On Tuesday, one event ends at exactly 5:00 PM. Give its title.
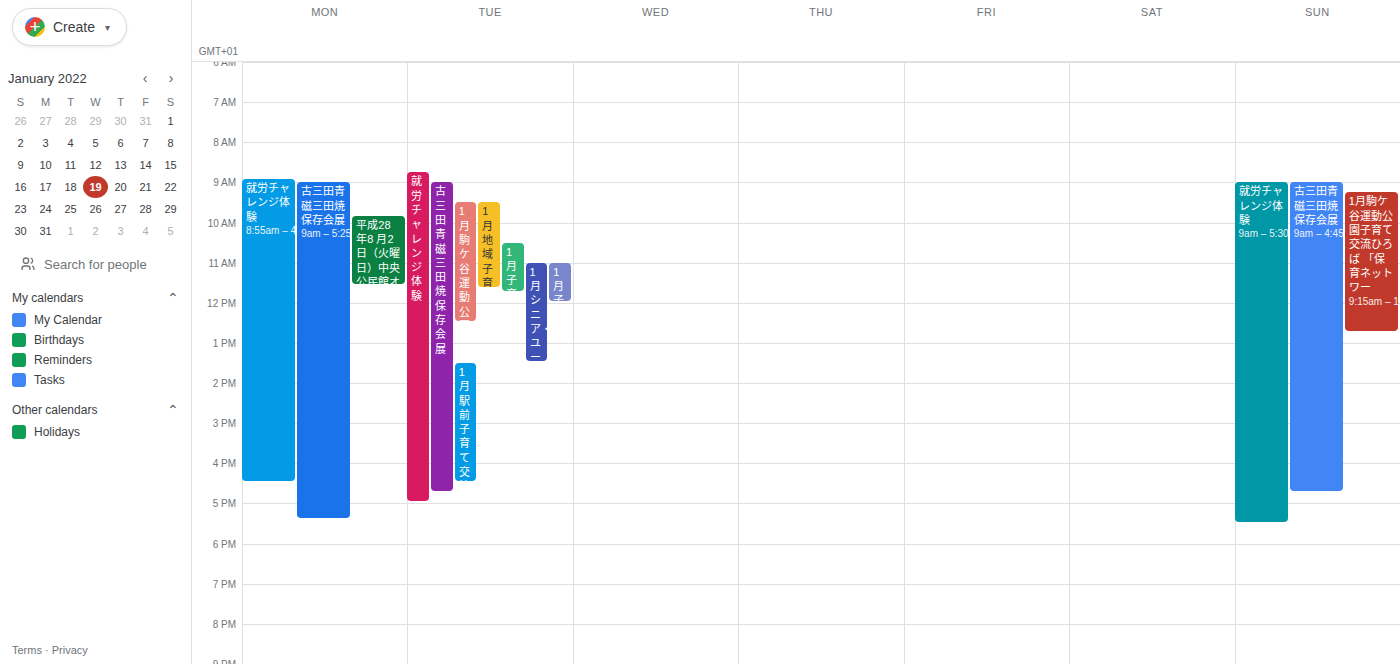
"就労チャレンジ体験"